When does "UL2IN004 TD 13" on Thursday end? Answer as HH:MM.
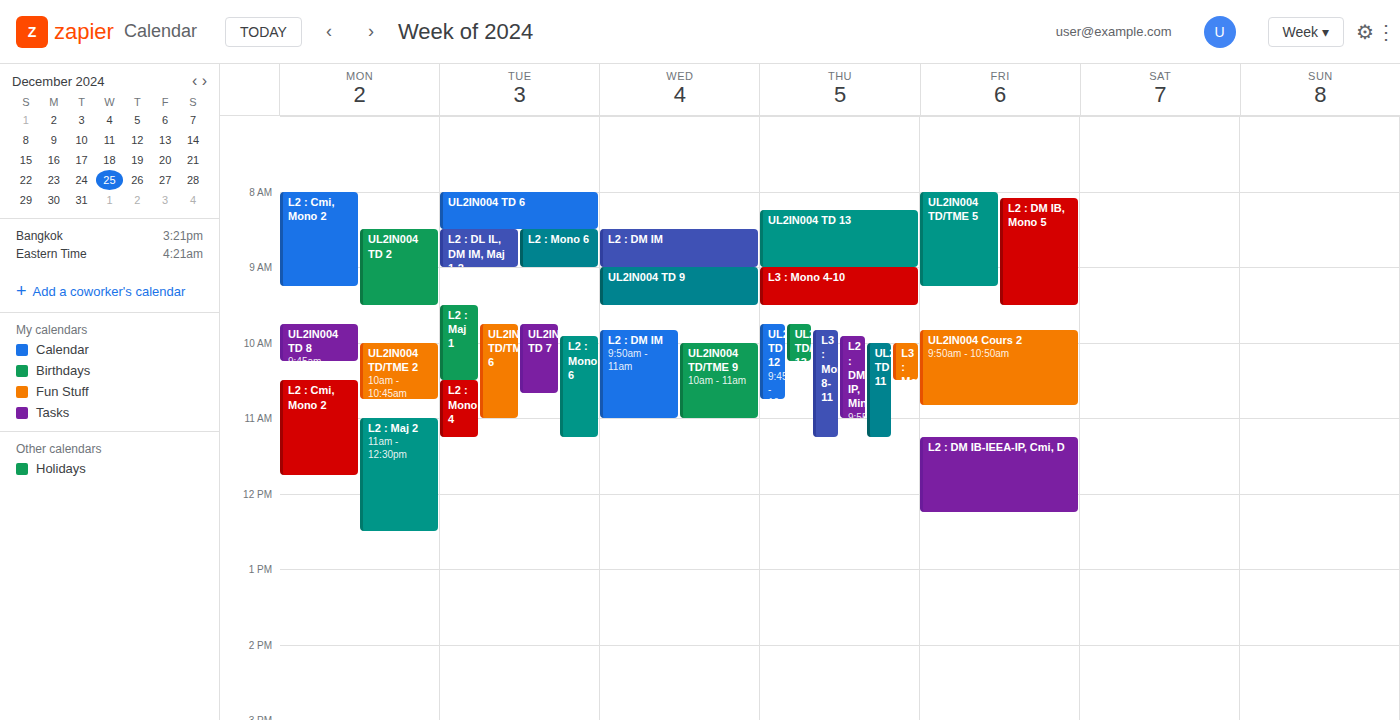
09:00